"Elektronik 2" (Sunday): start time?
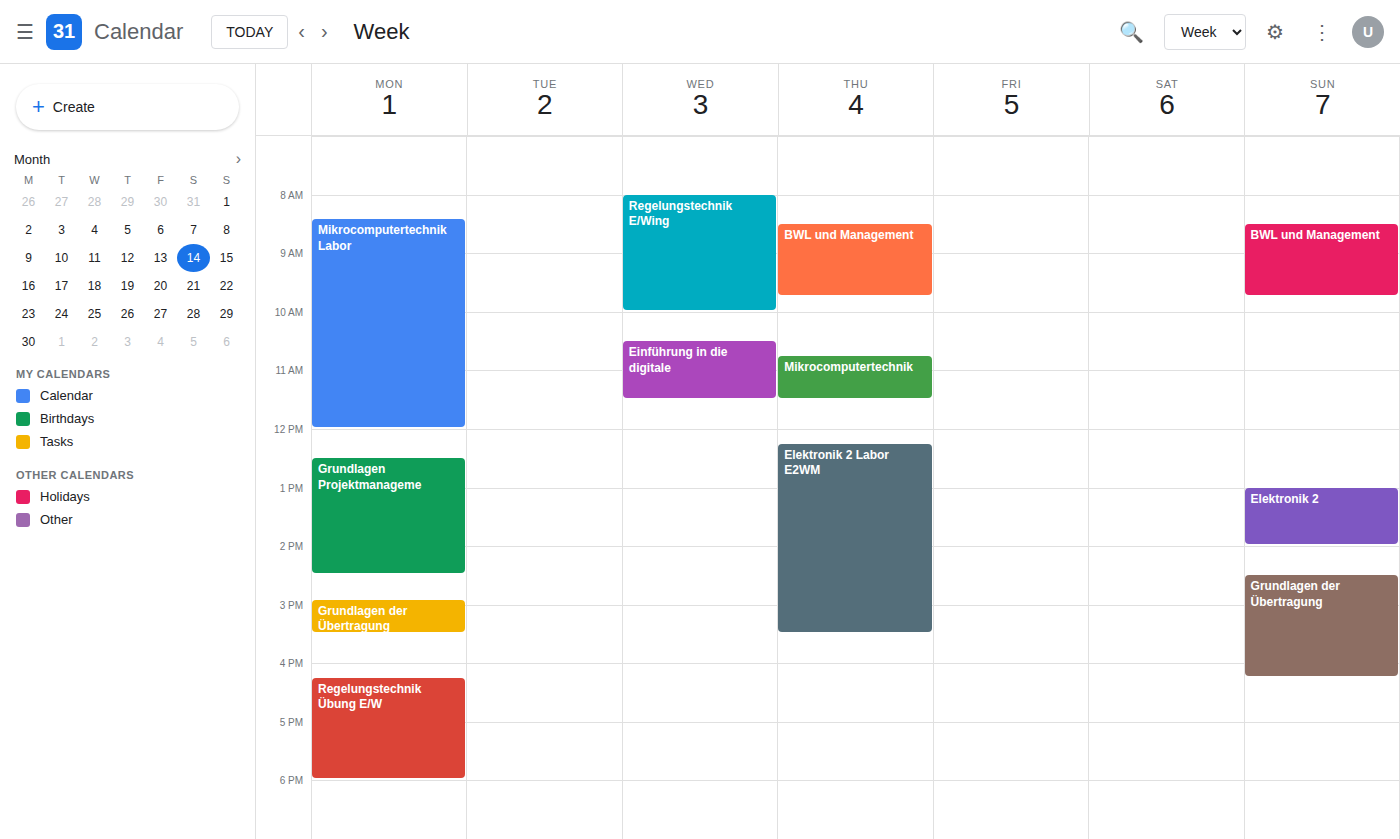
1:00 PM